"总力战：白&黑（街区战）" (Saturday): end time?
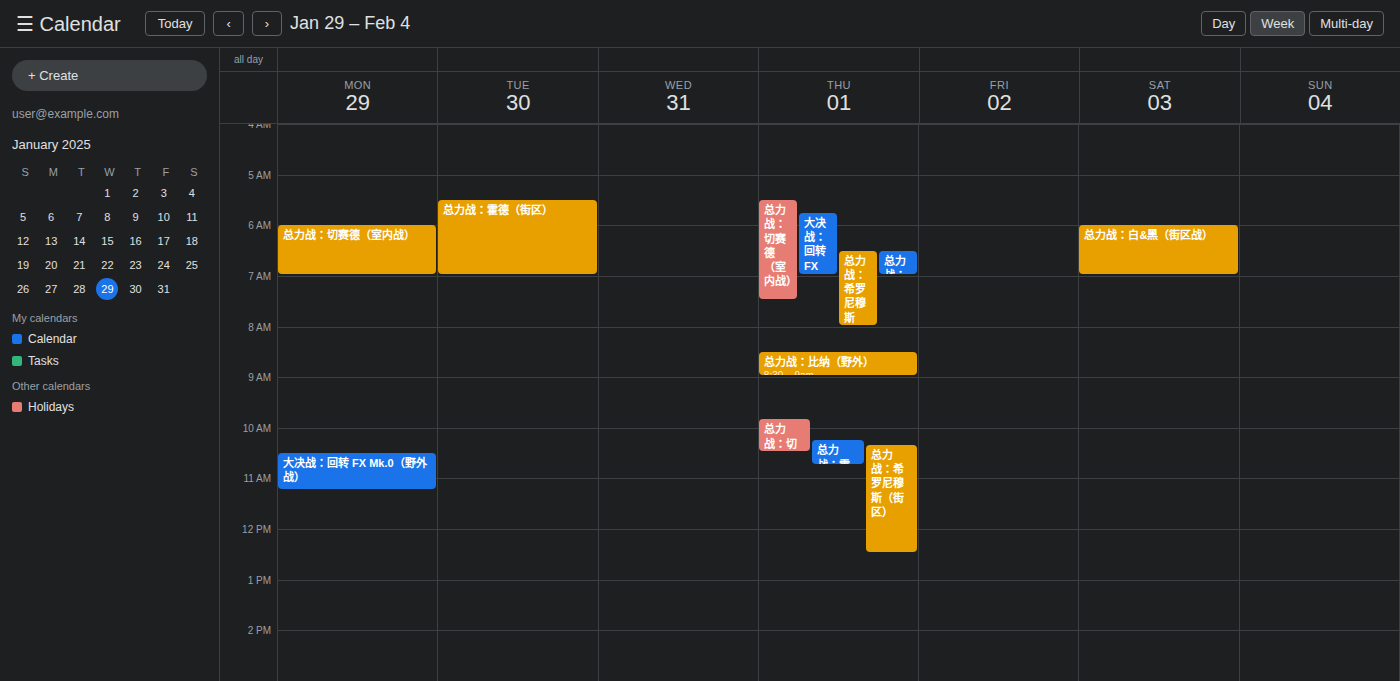
7:00 AM